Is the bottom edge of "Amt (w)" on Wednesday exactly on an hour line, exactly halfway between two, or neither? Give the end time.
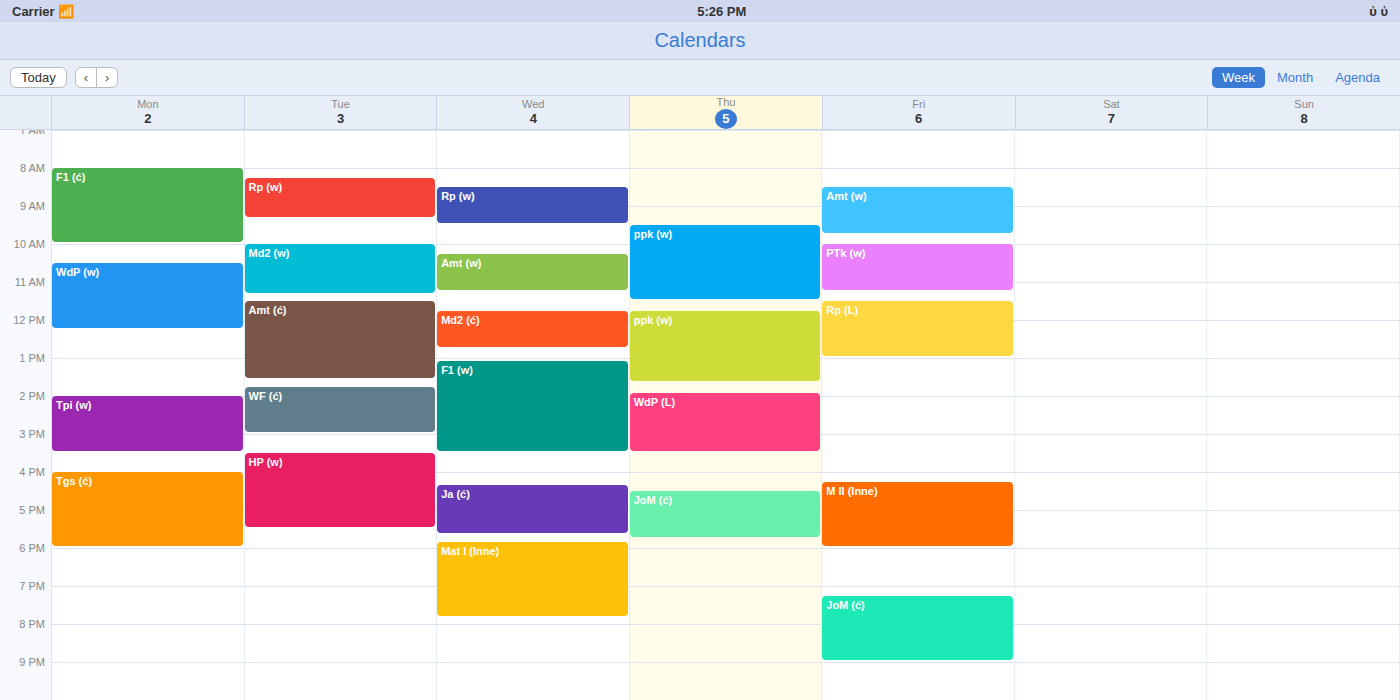
11:15 AM -- neither: a quarter of the way from the 11 AM line to the 12 PM line.